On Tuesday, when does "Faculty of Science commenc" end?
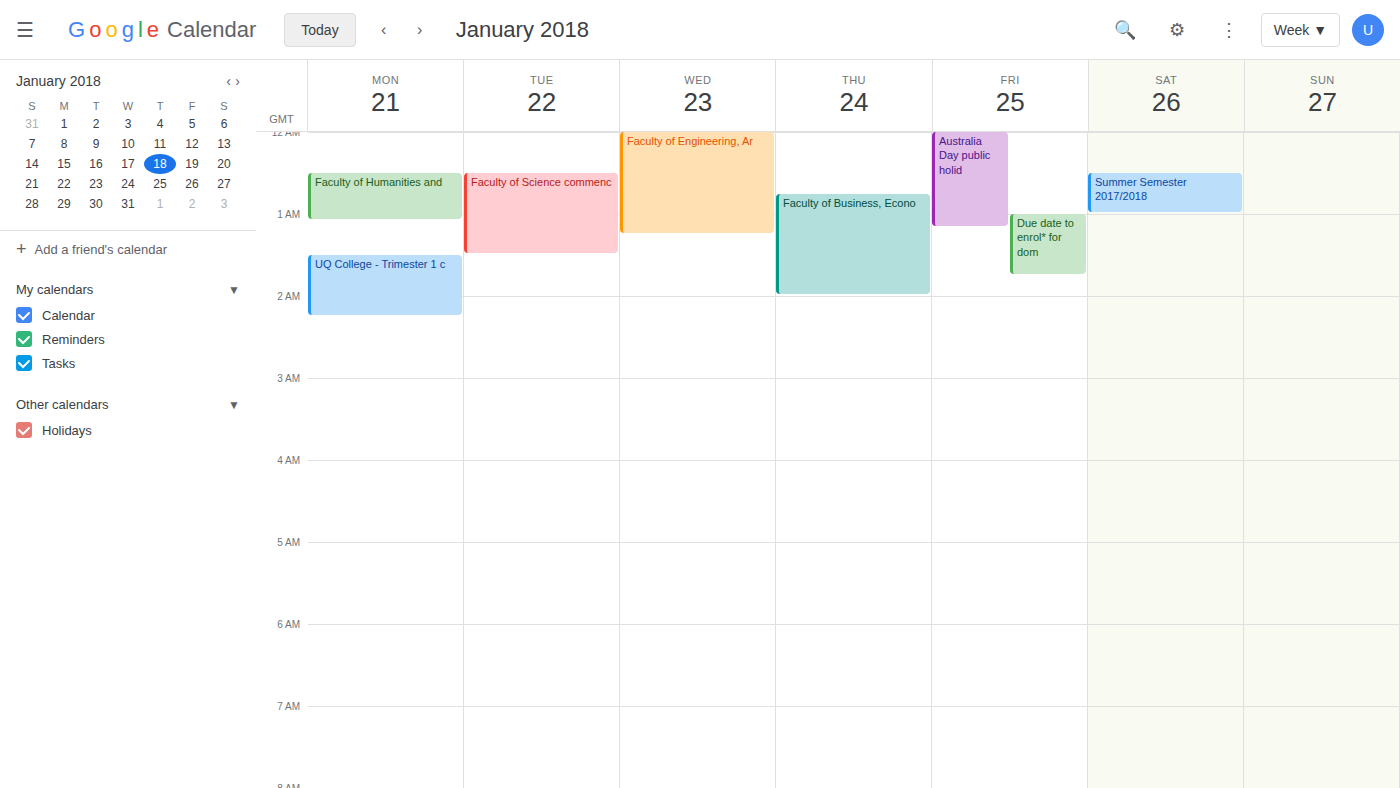
1:30 AM